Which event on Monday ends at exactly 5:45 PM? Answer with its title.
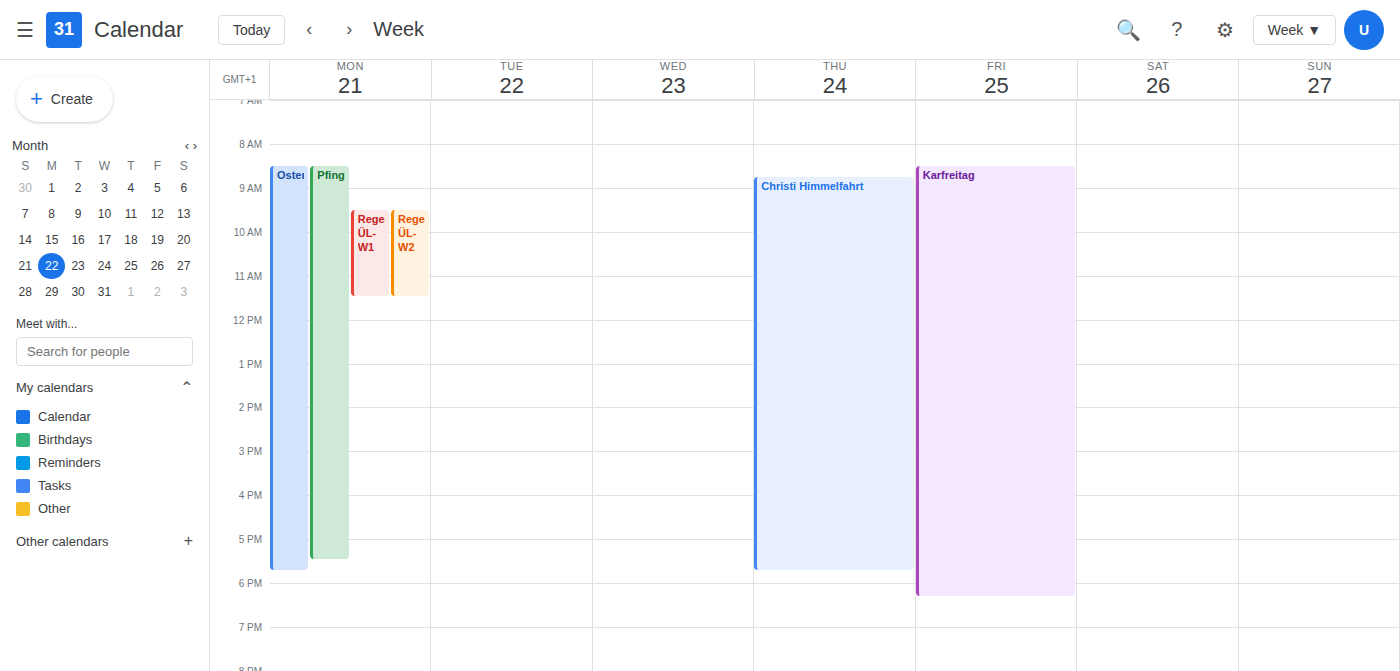
"Ostermontag"